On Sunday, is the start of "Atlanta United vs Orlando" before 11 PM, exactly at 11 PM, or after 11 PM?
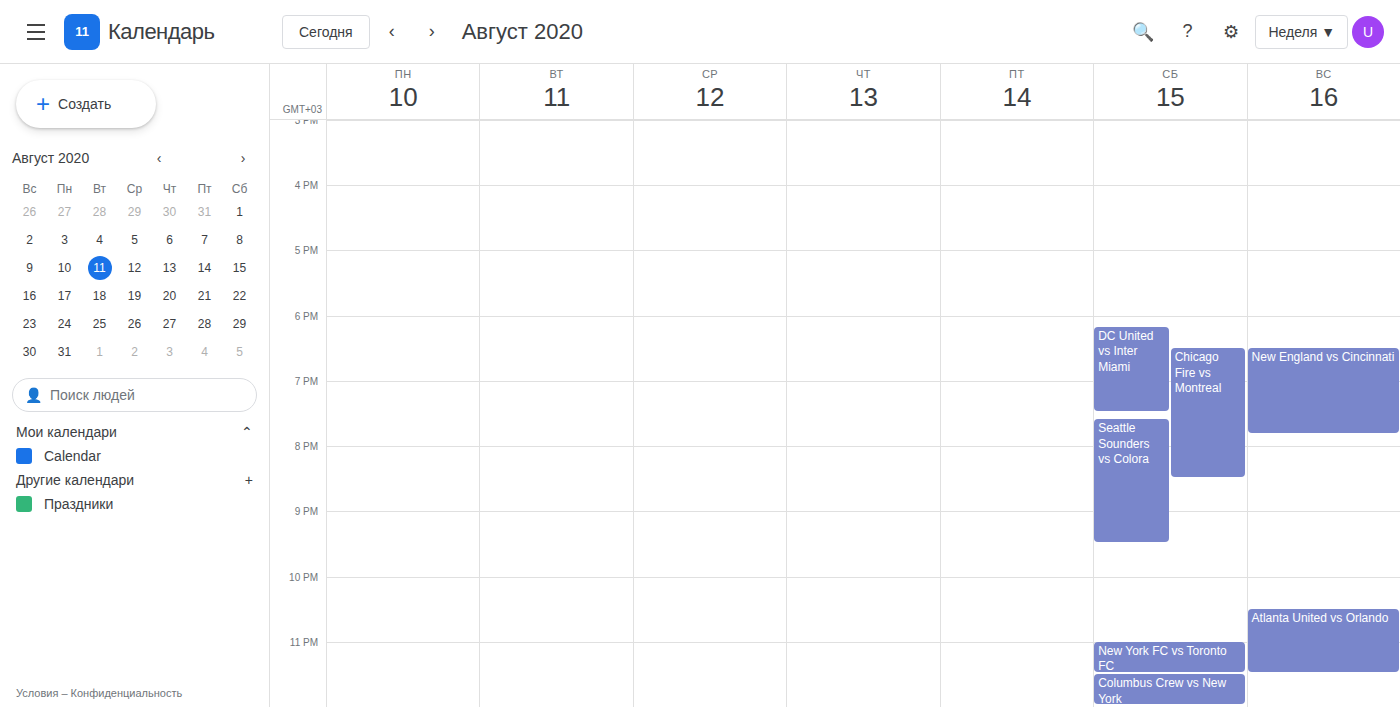
10:30 PM -- before 11 PM, 30 minutes above the 11 PM line.